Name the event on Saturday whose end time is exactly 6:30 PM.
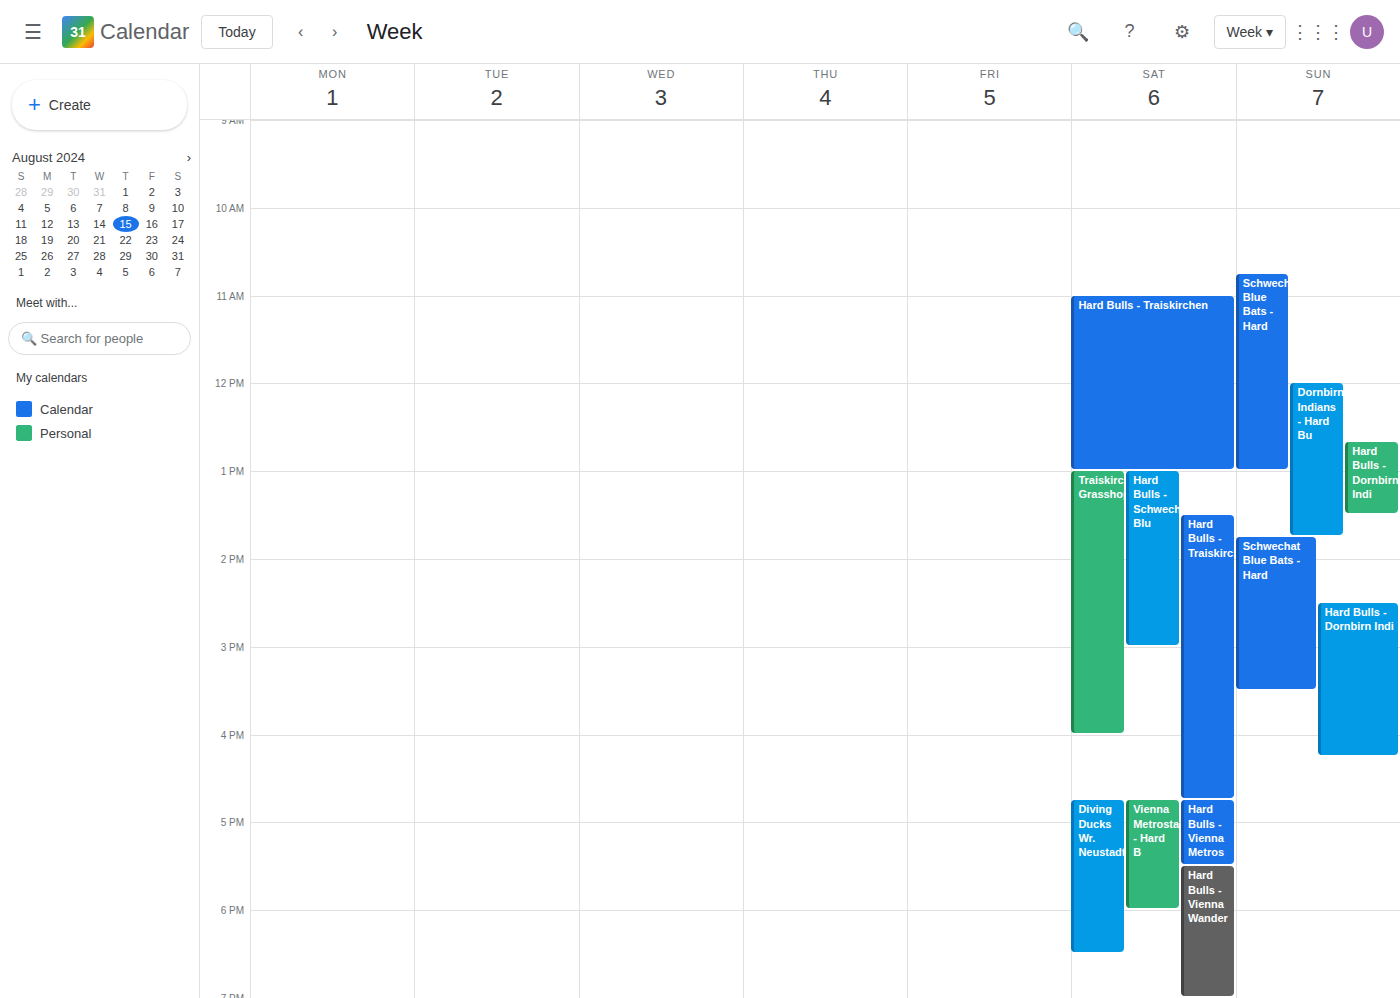
"Diving Ducks Wr. Neustadt"